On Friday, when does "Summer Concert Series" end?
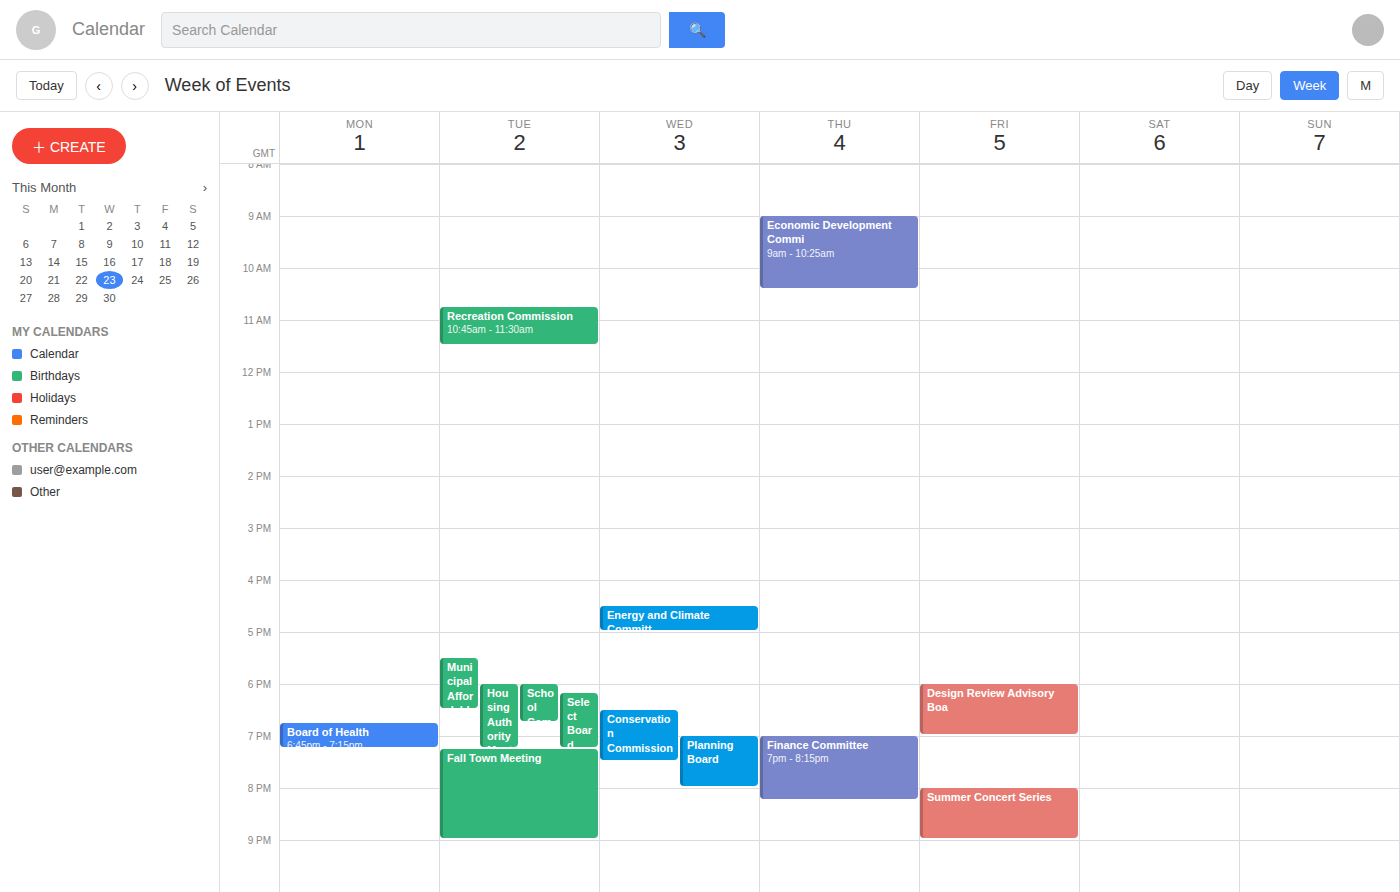
9:00 PM